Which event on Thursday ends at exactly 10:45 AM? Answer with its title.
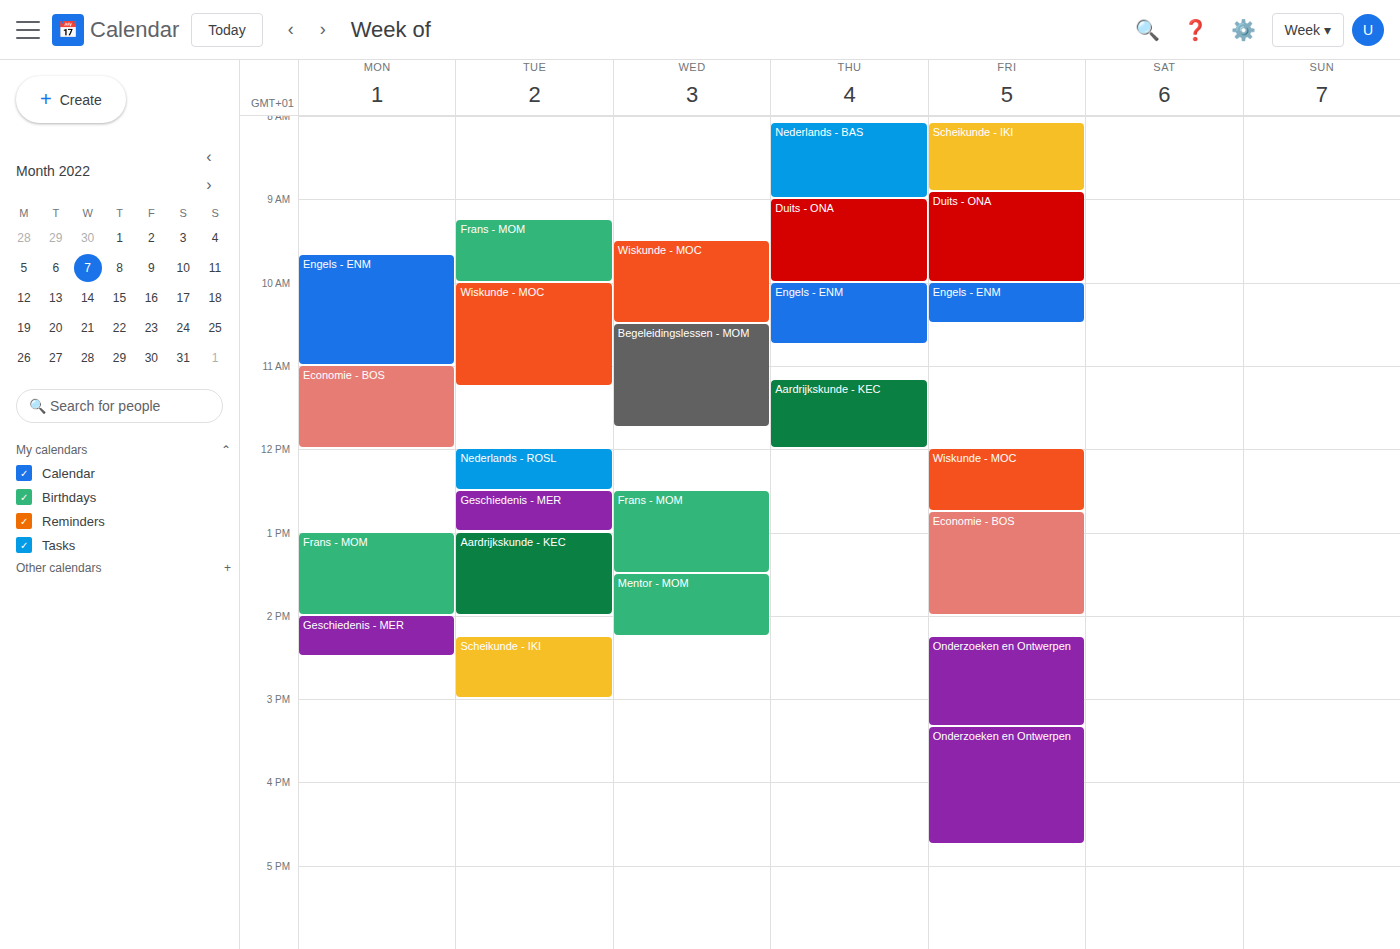
"Engels - ENM"